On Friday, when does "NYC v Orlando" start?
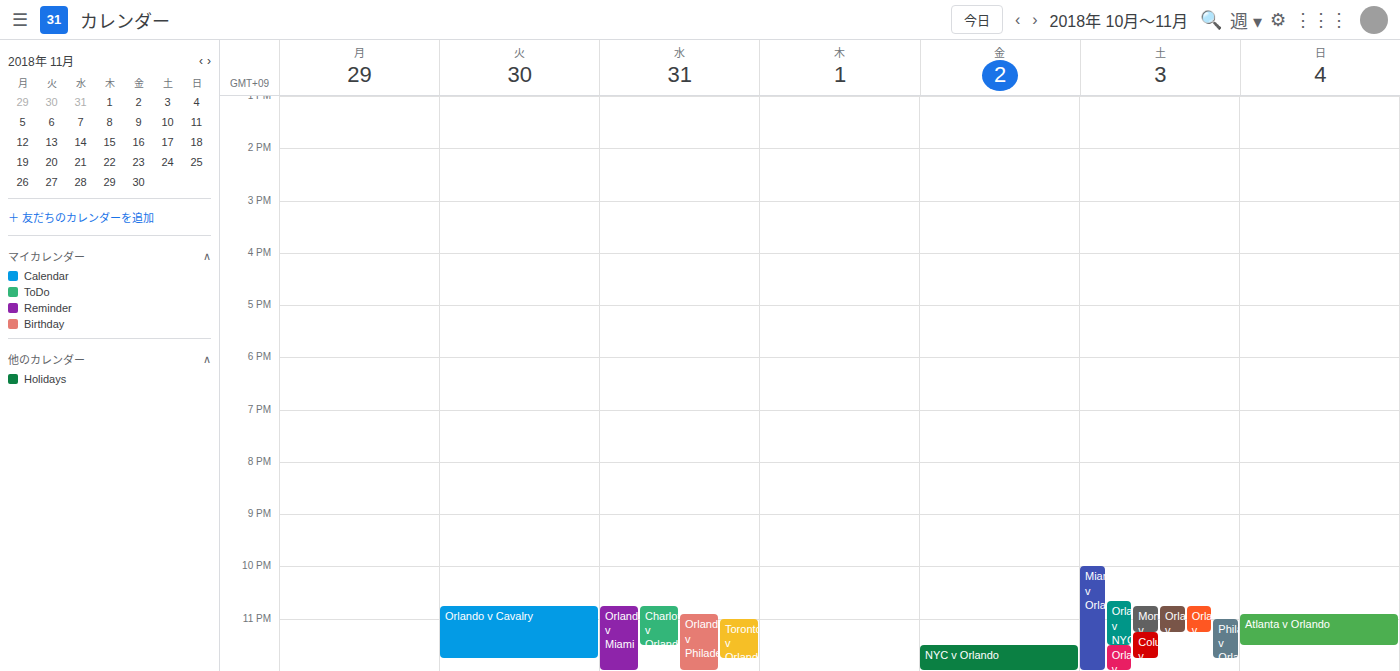
11:30 PM